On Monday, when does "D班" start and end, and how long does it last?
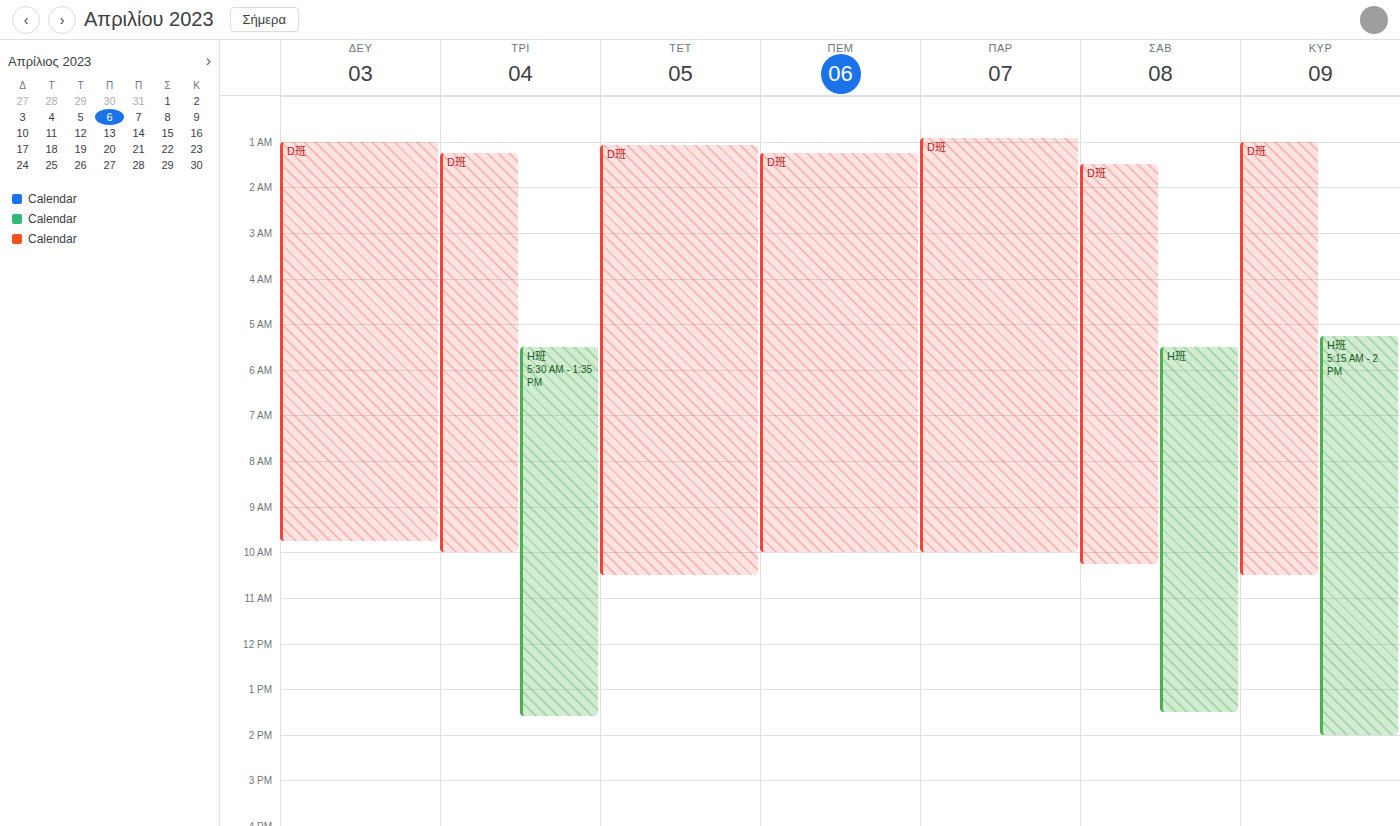
1:00 AM to 9:45 AM, 8 hours 45 minutes